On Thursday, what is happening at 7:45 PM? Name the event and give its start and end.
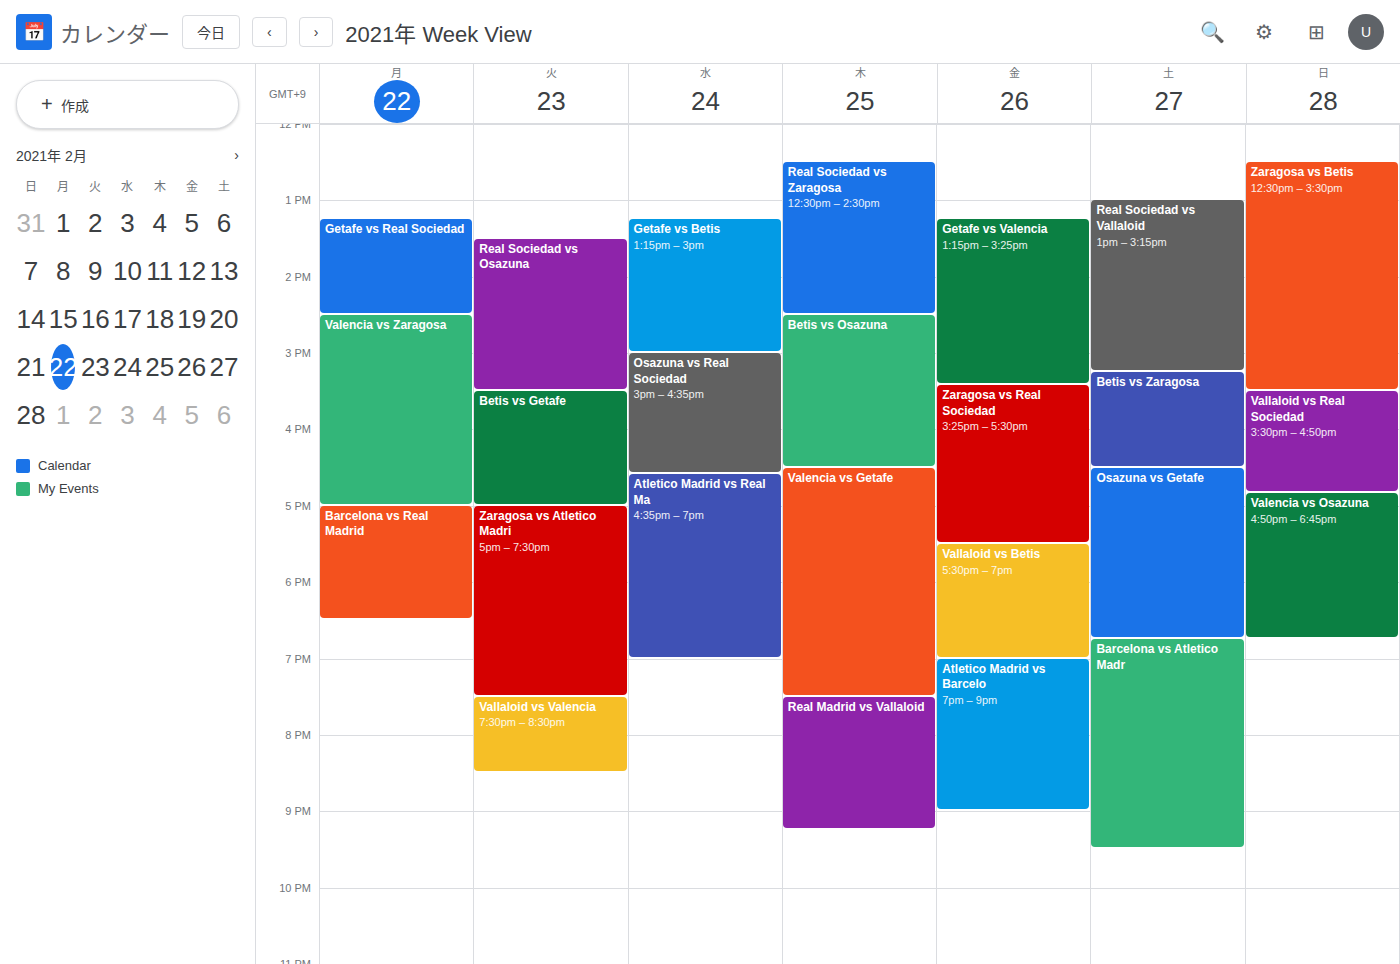
"Real Madrid vs Vallaloid", 7:30 PM to 9:15 PM